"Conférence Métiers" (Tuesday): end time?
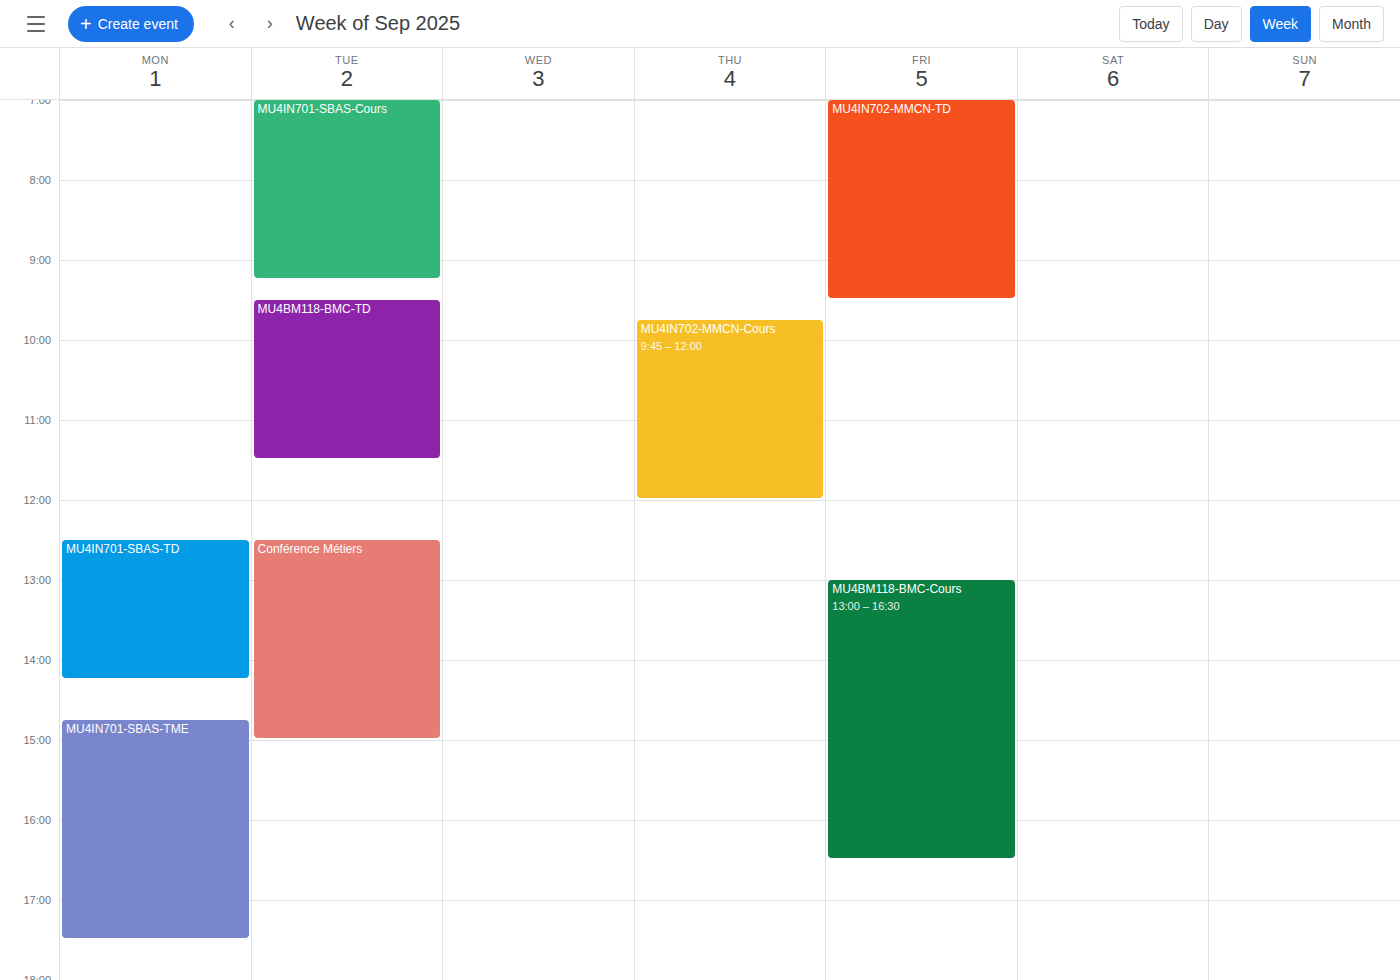
15:00